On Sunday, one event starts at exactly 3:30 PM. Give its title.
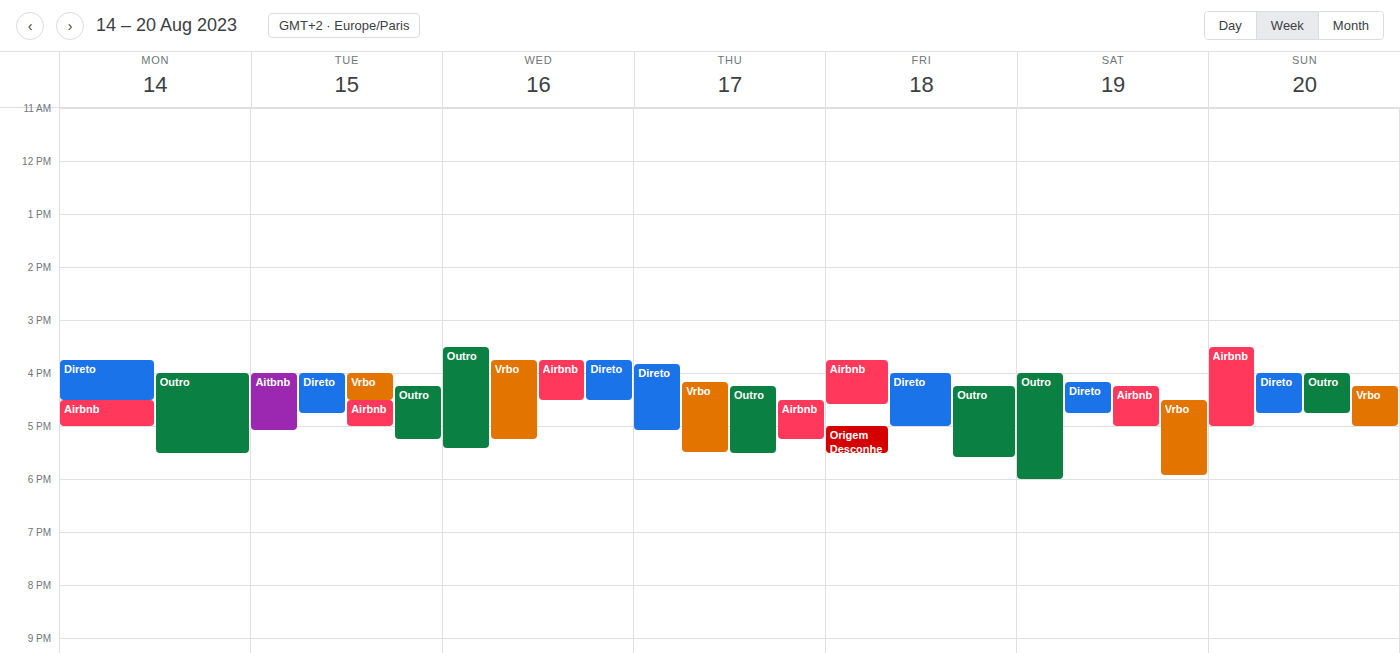
"Airbnb"